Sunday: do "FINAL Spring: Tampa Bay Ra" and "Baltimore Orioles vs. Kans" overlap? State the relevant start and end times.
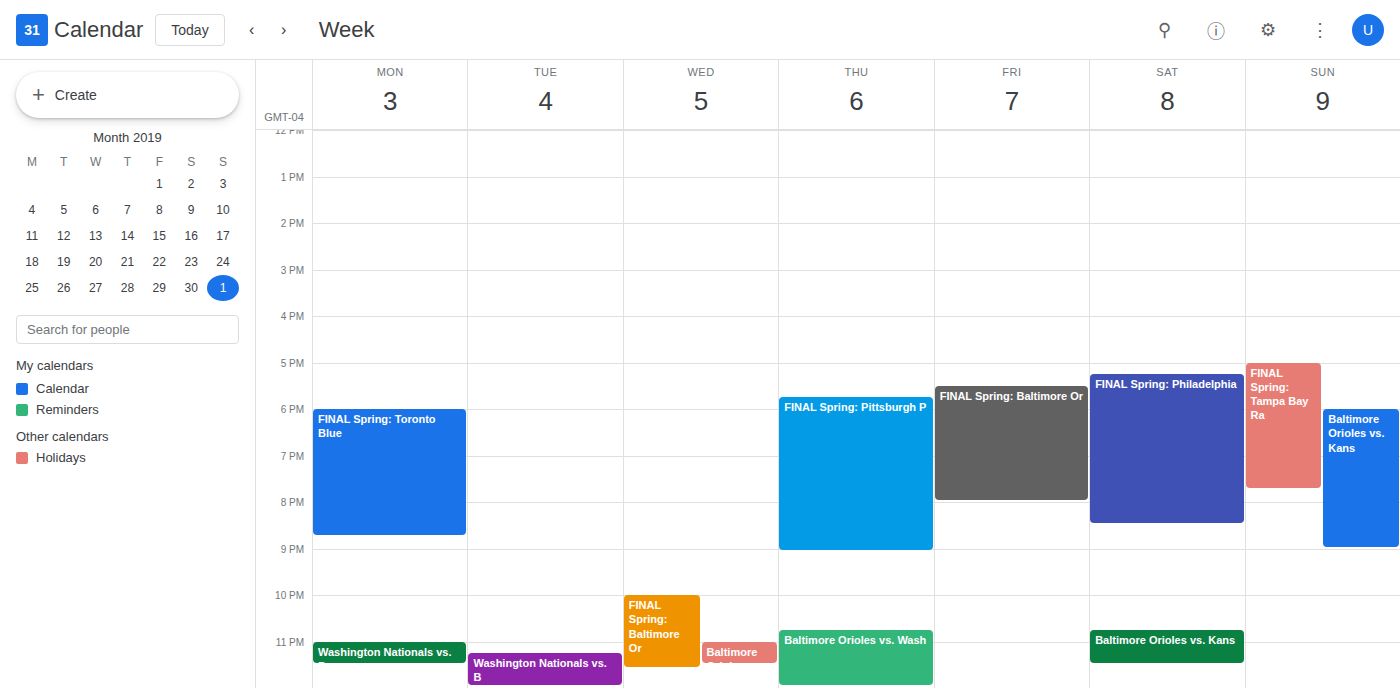
"Baltimore Orioles vs. Kans" starts at 6:00 PM, before "FINAL Spring: Tampa Bay Ra" ends at 7:45 PM -- they overlap.